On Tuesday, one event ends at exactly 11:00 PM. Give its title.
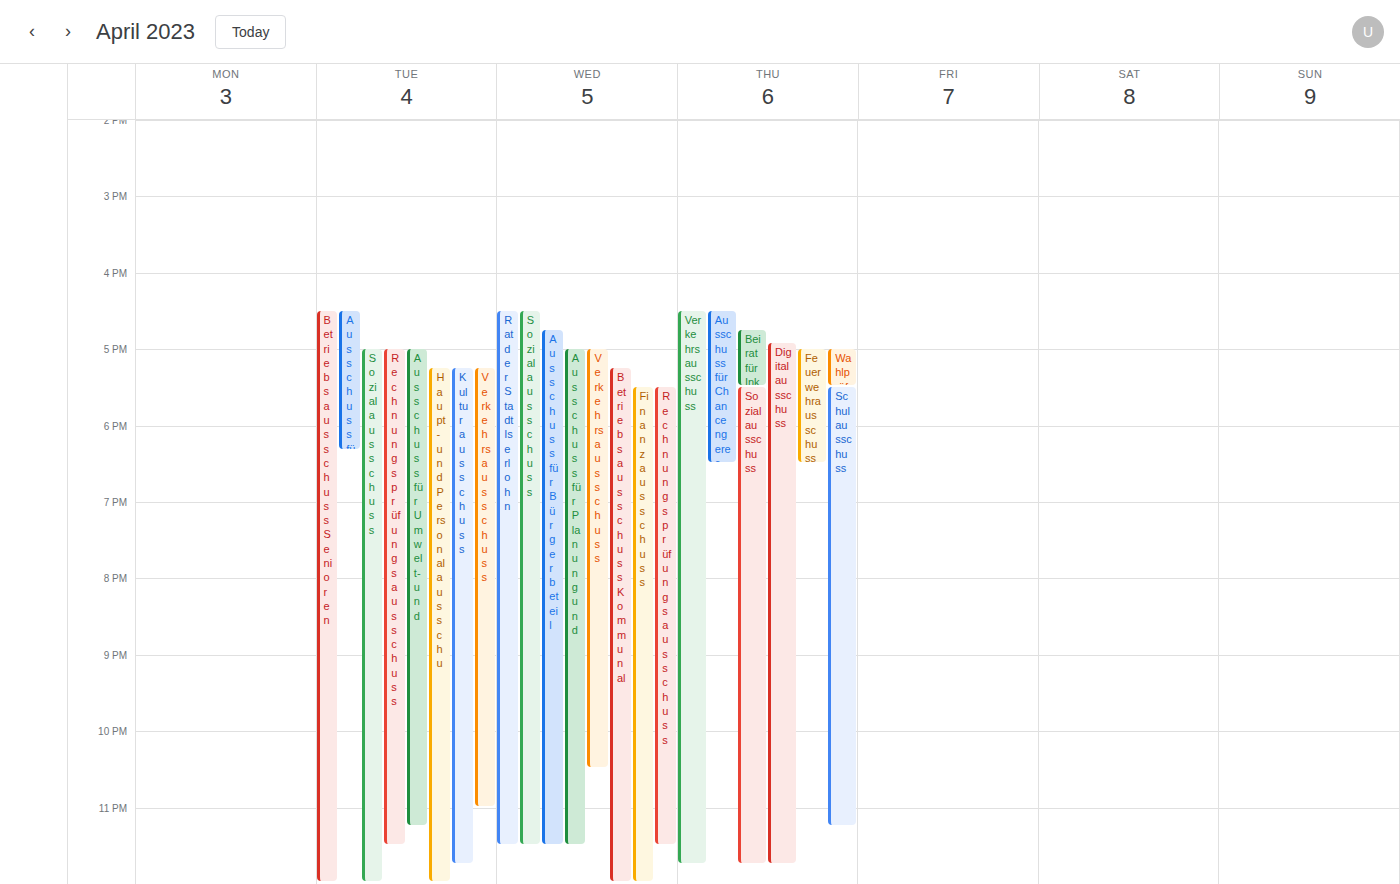
"Verkehrsausschuss"